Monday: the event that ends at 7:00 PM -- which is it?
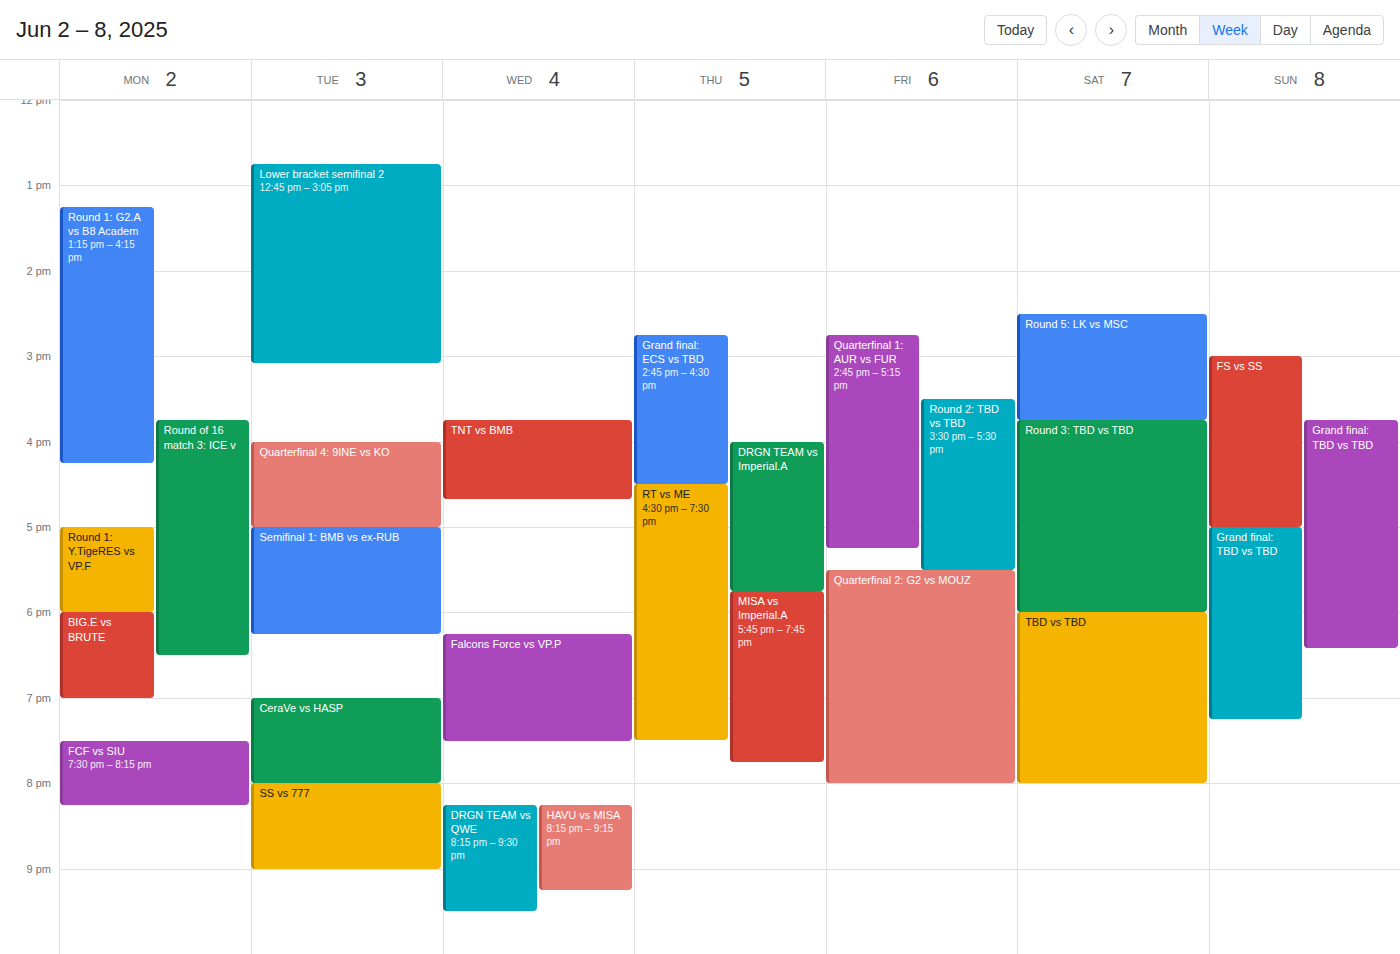
"BIG.E vs BRUTE"